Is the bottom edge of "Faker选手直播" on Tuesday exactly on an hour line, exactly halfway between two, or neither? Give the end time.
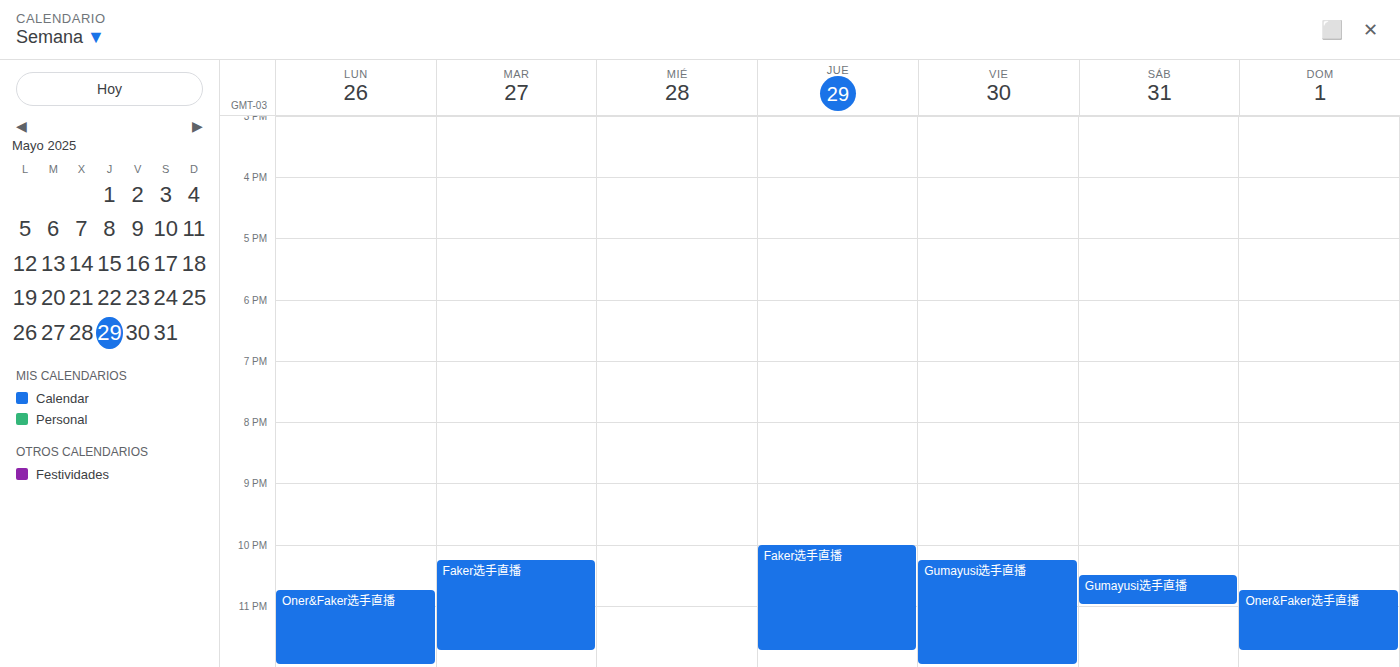
23:45 -- neither: three quarters of the way from the 23:00 line to the 24:00 line.